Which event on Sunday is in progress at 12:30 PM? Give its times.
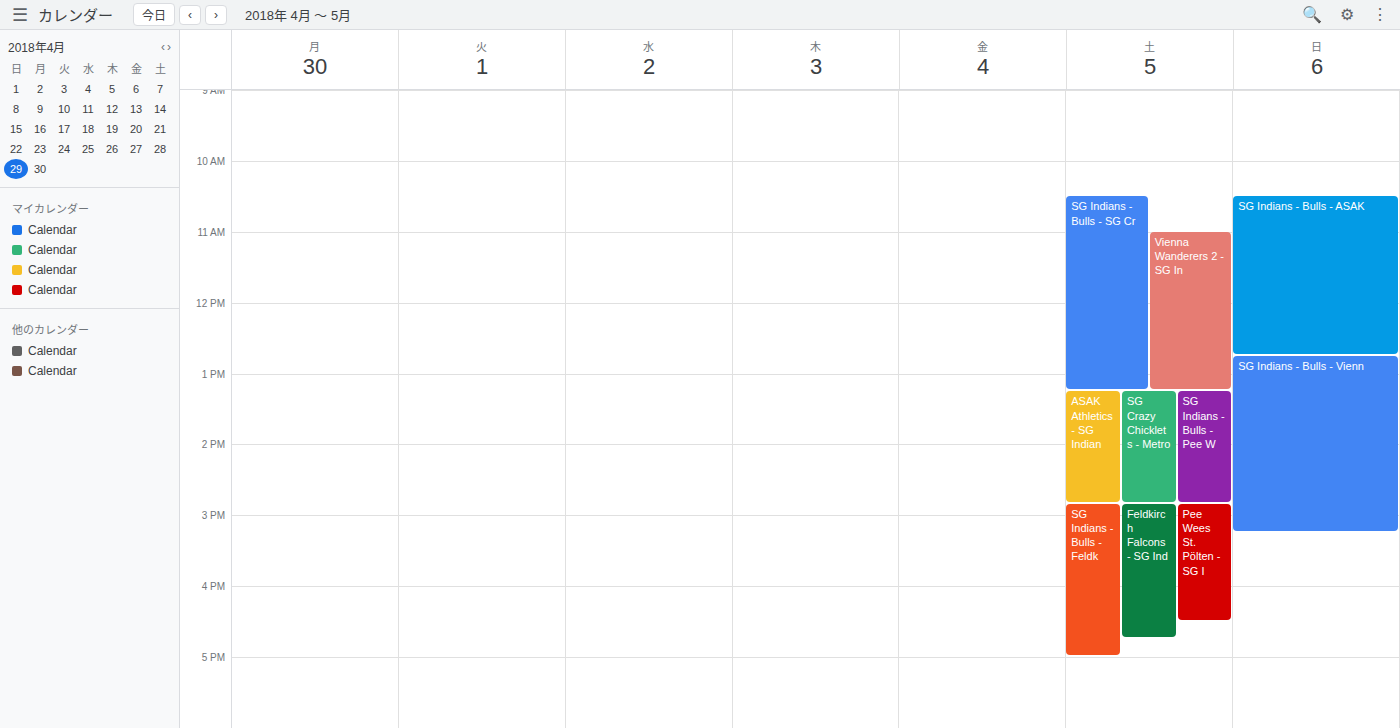
"SG Indians - Bulls - ASAK", 10:30 AM to 12:45 PM